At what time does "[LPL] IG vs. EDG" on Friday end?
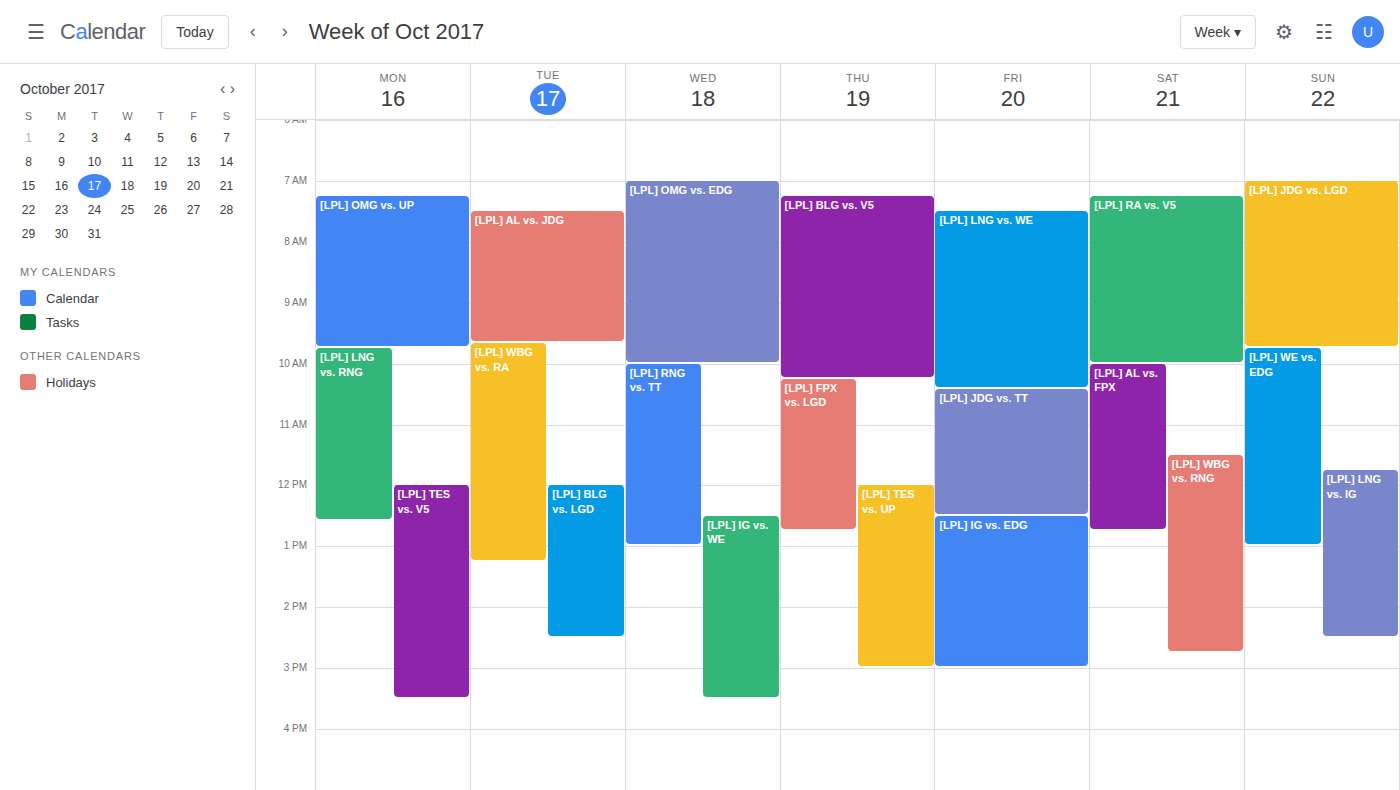
15:00